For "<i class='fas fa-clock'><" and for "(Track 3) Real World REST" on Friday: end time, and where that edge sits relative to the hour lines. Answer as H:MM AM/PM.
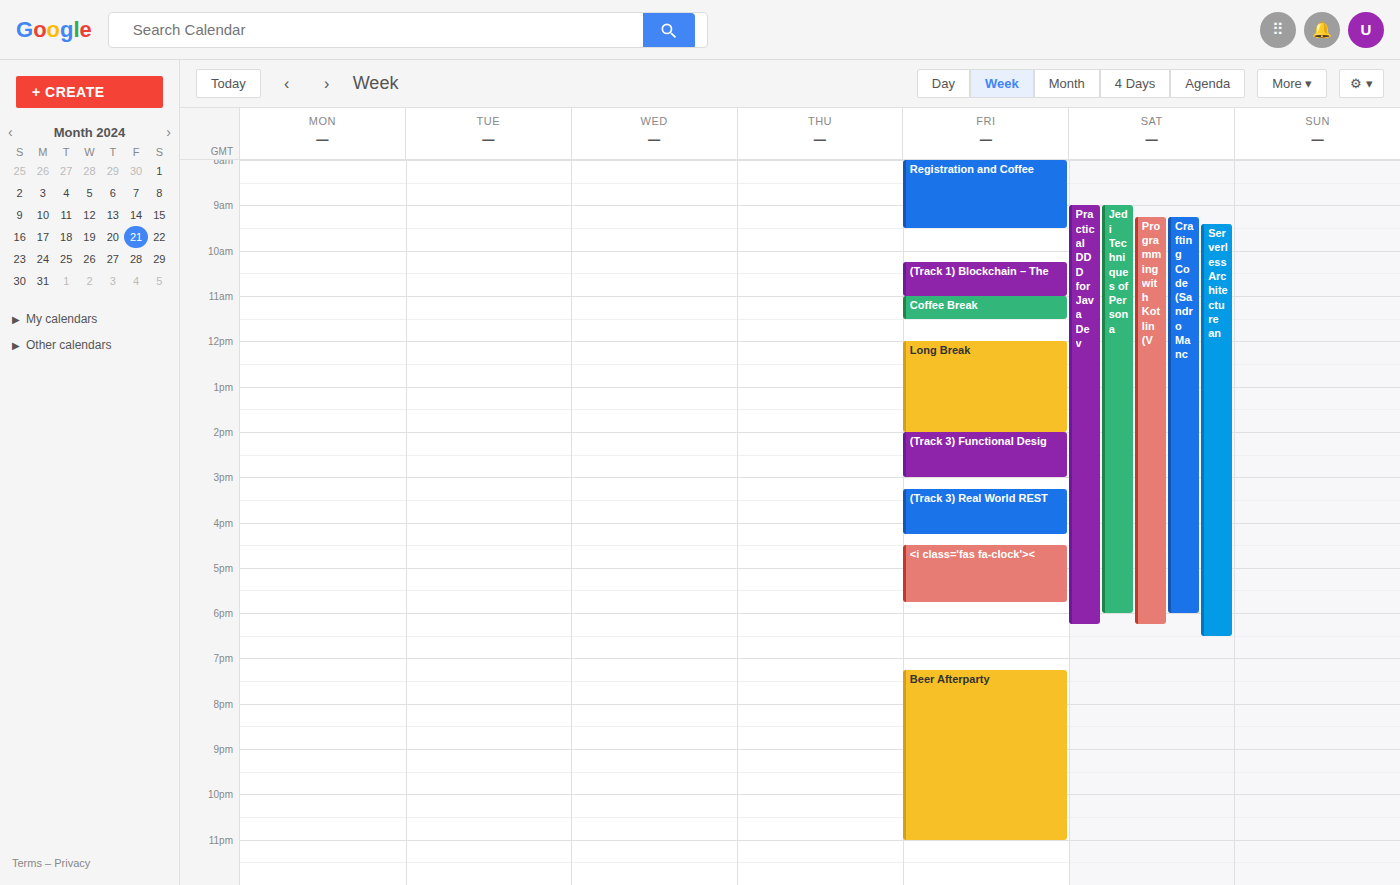
"<i class='fas fa-clock'><": 5:45 PM, neither: three quarters of the way from the 5 PM line to the 6 PM line. "(Track 3) Real World REST": 4:15 PM, neither: a quarter of the way from the 4 PM line to the 5 PM line.